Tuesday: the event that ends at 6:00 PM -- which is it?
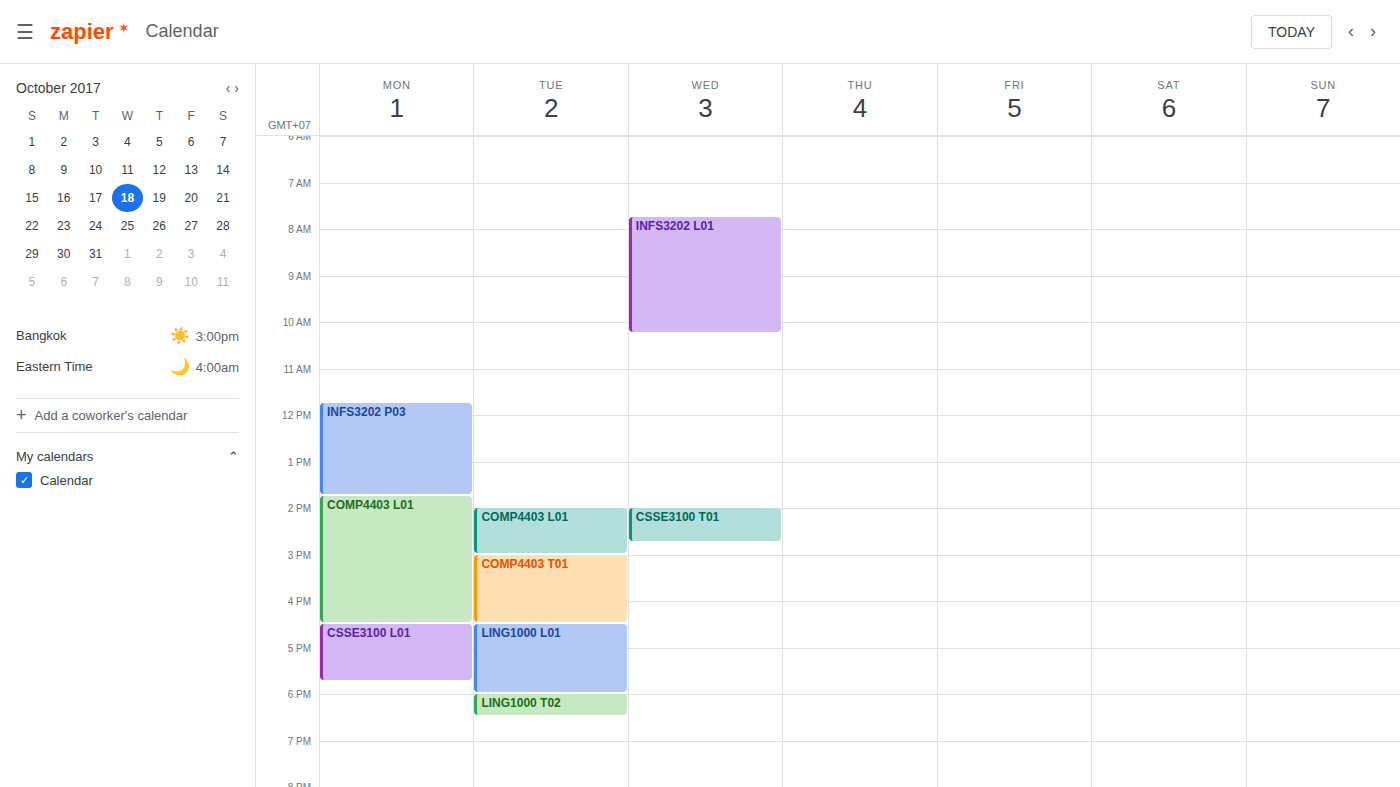
"LING1000 L01"